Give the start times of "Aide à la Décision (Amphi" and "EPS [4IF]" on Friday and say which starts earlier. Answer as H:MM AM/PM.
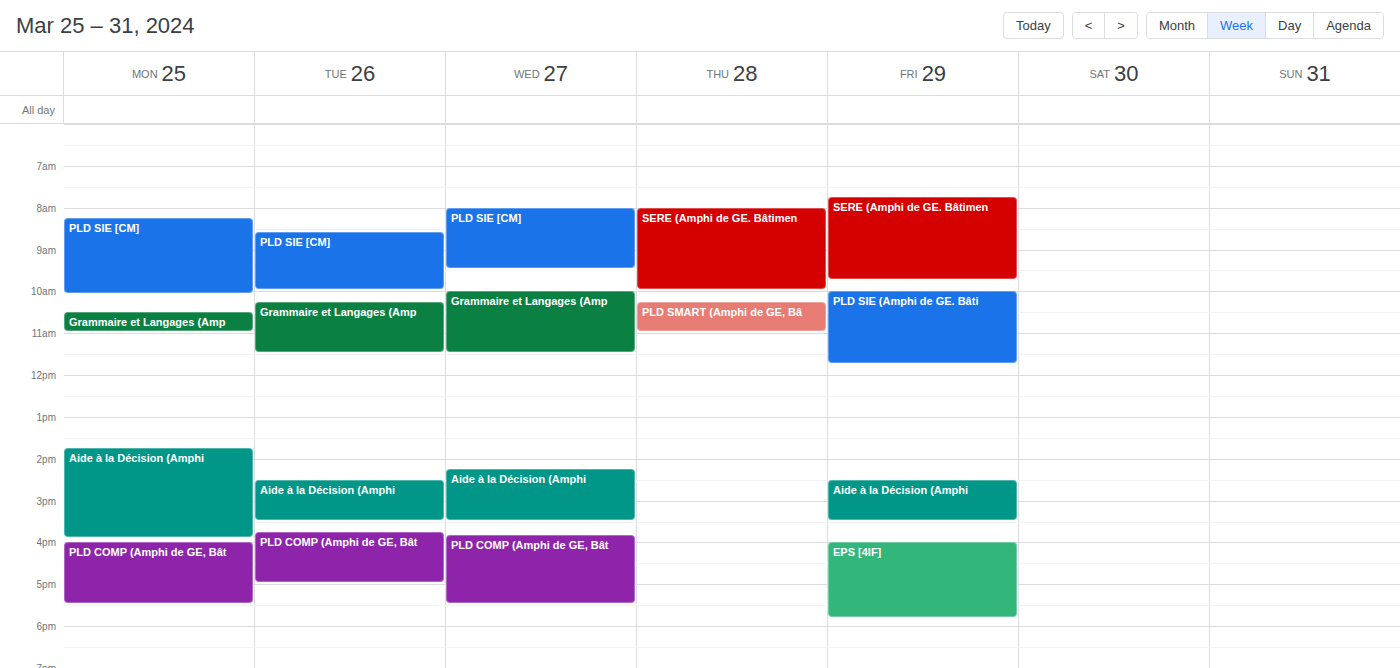
"Aide à la Décision (Amphi" 2:30 PM; "EPS [4IF]" 4:00 PM.